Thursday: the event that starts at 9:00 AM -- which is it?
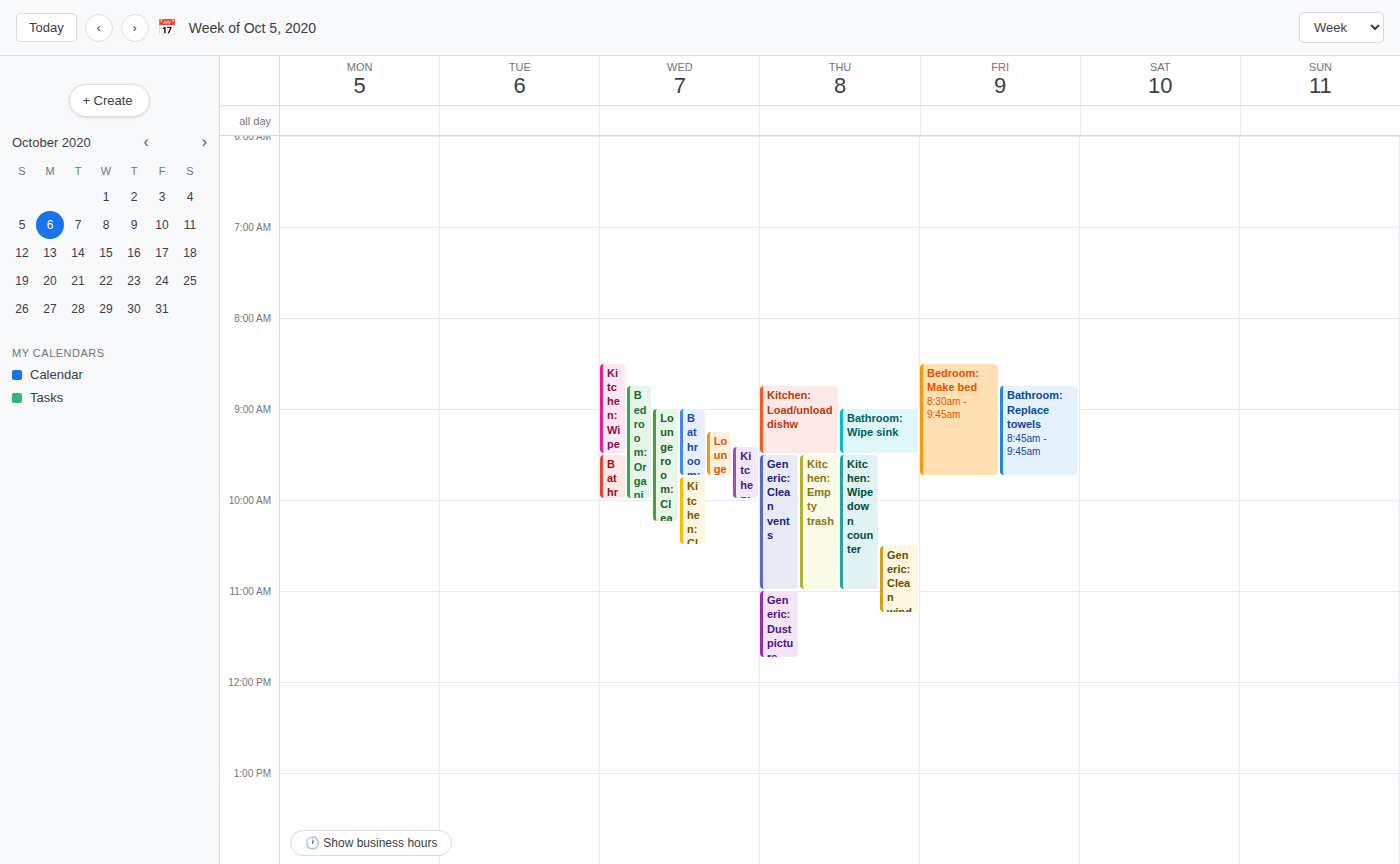
"Bathroom: Wipe sink"